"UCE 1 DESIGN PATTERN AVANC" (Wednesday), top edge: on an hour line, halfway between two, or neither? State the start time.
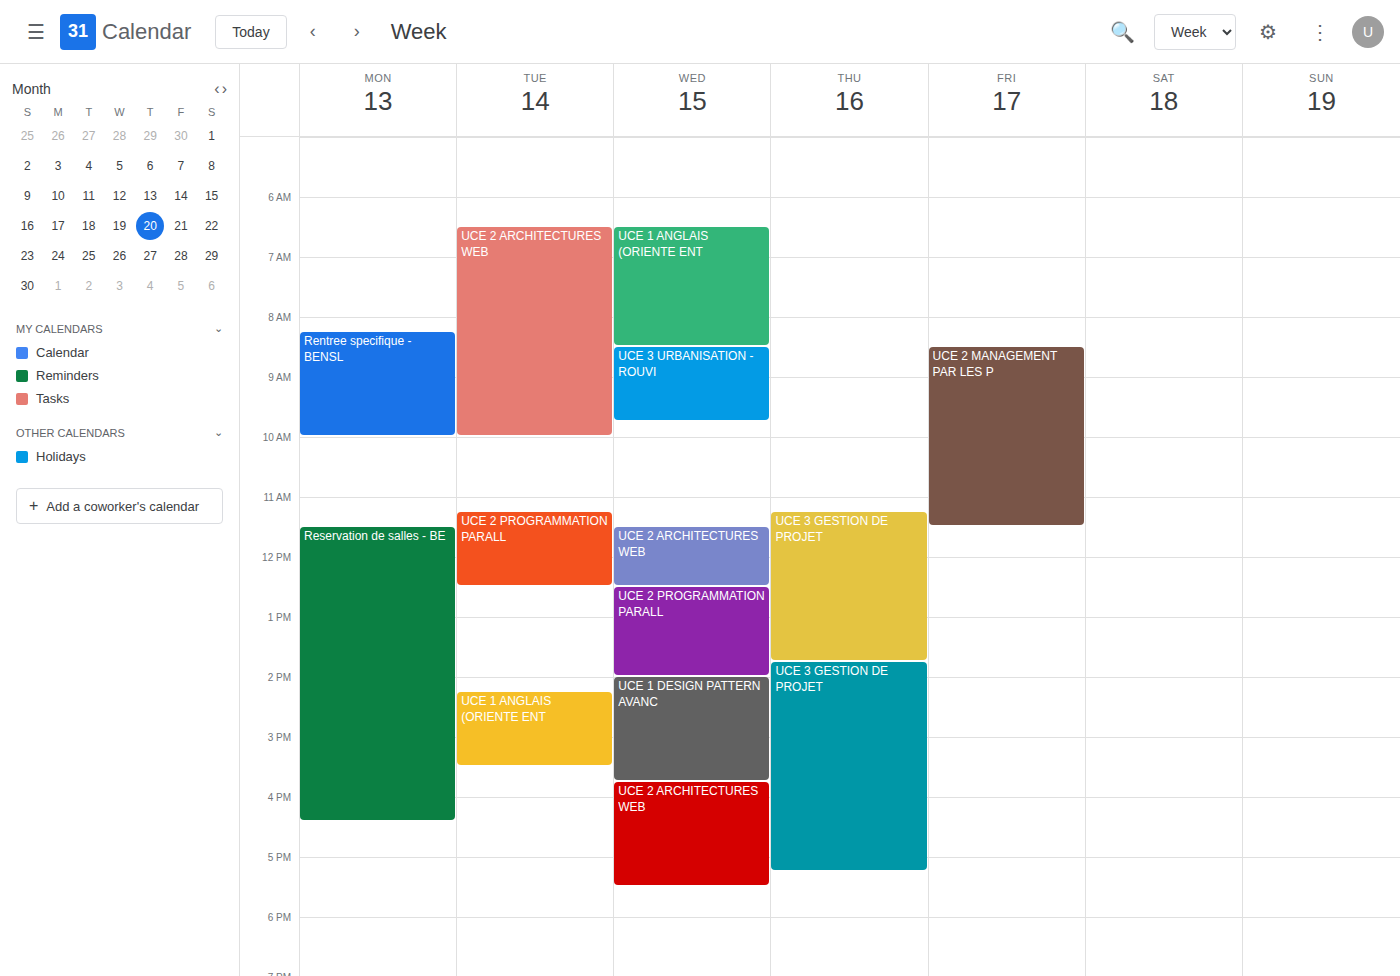
2:00 PM -- exactly on the 2 PM line.